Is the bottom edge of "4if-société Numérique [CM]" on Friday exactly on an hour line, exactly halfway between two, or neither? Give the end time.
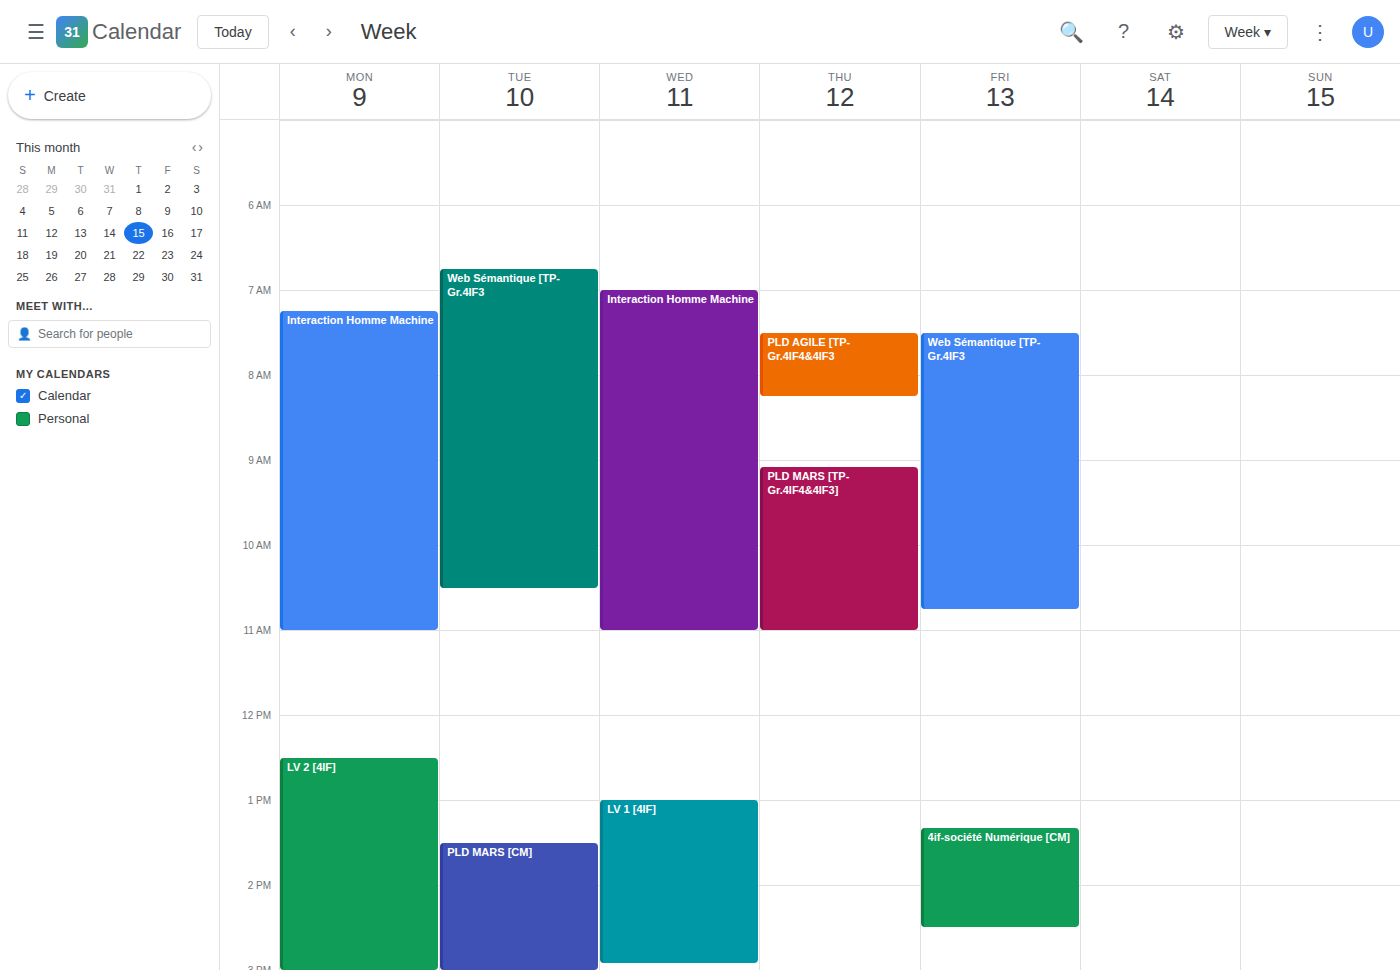
2:30 PM -- halfway between the 2 PM and 3 PM lines.